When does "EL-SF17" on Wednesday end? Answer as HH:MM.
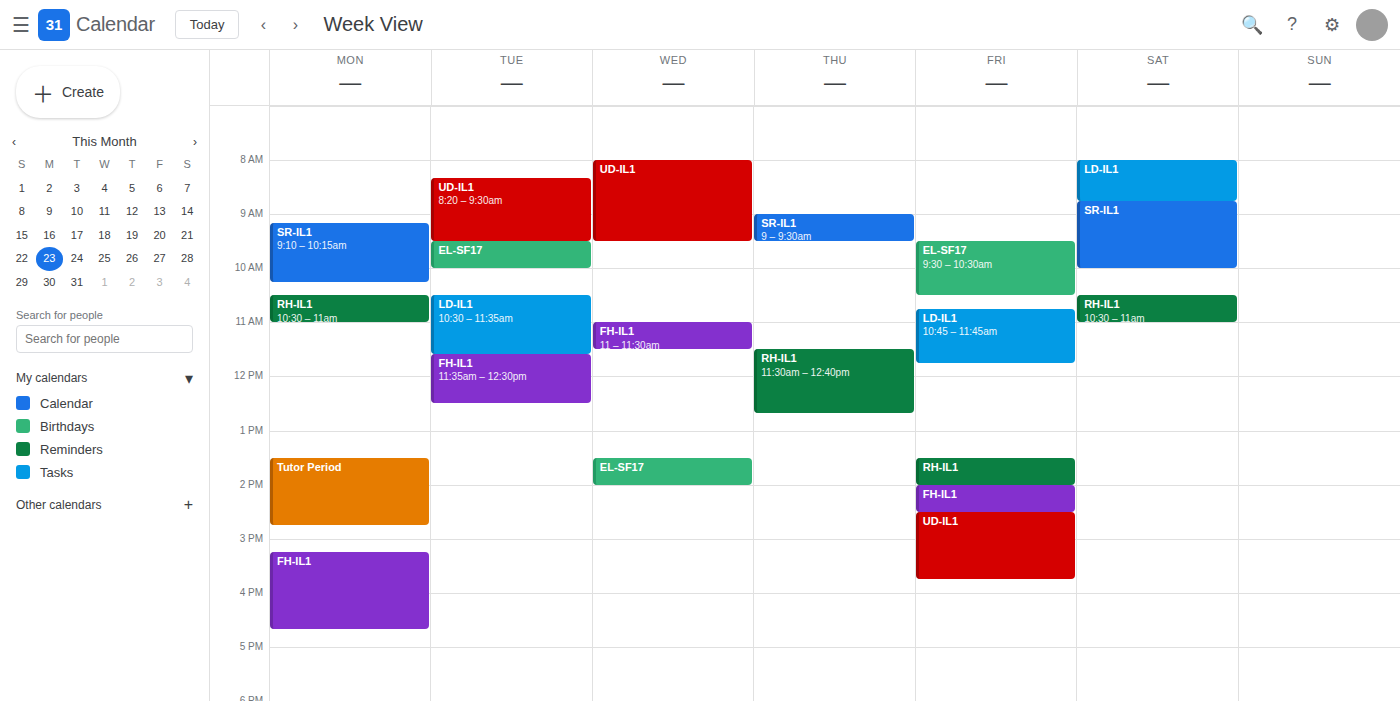
14:00